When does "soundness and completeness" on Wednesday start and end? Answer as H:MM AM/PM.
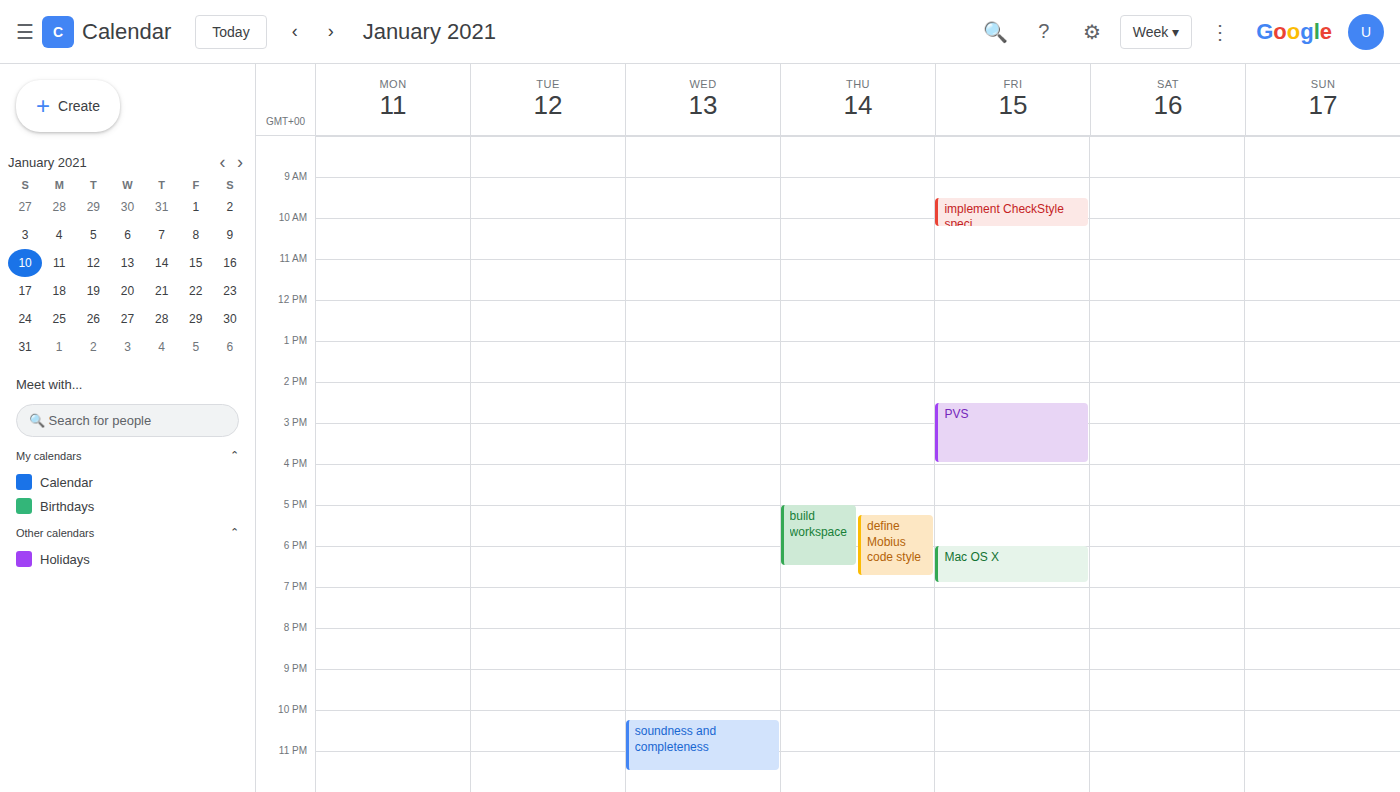
10:15 PM to 11:30 PM